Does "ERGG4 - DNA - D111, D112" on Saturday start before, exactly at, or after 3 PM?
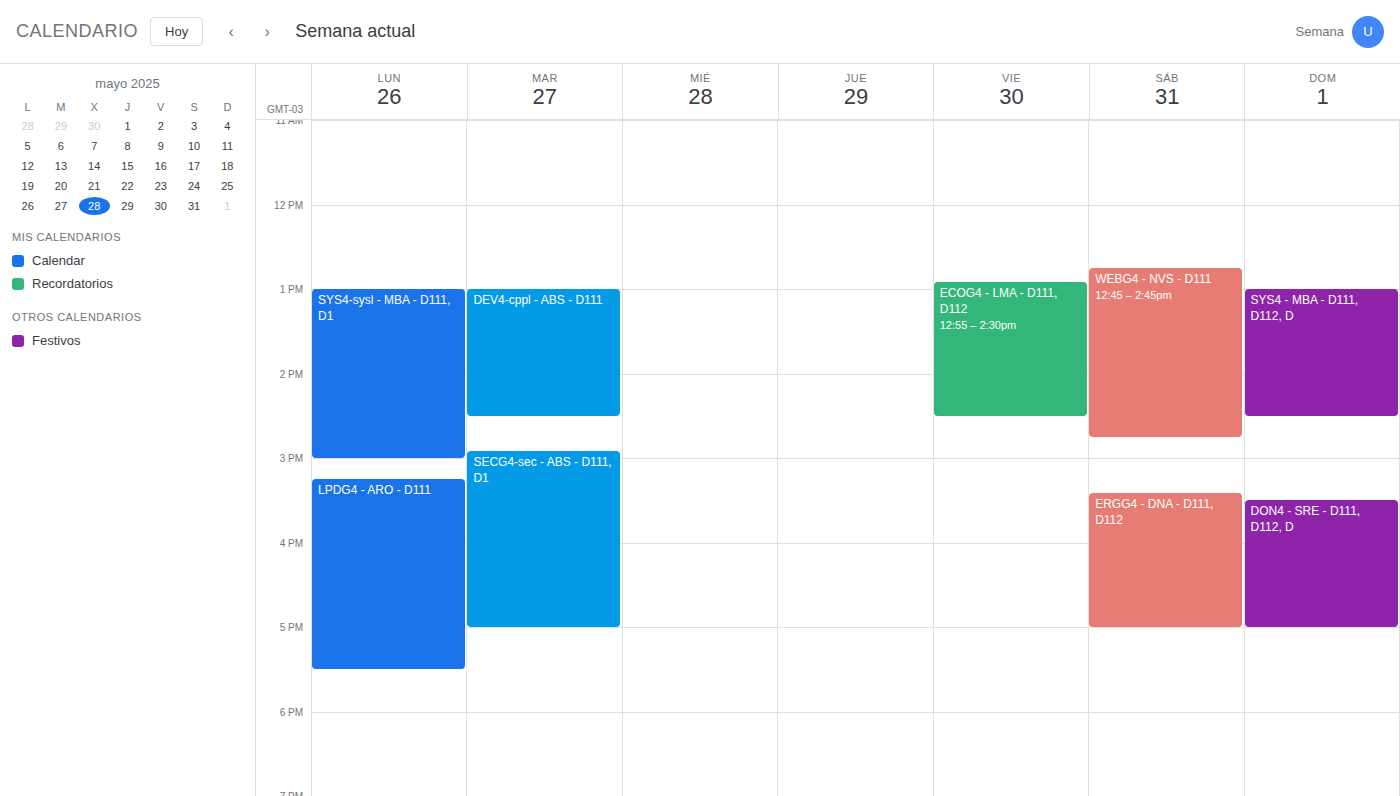
3:25 PM -- after 3 PM, 25 minutes below the 3 PM line.